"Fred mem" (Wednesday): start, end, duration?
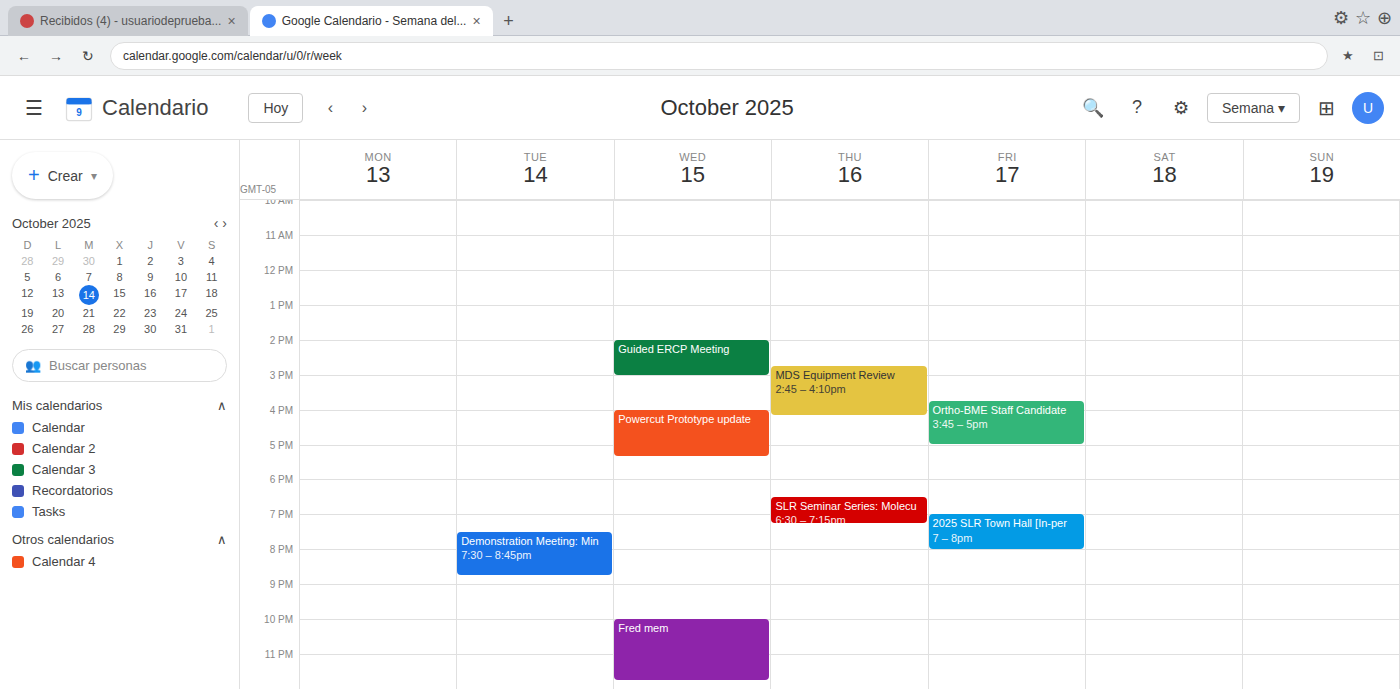
10:00 PM to 11:45 PM, 1 hour 45 minutes